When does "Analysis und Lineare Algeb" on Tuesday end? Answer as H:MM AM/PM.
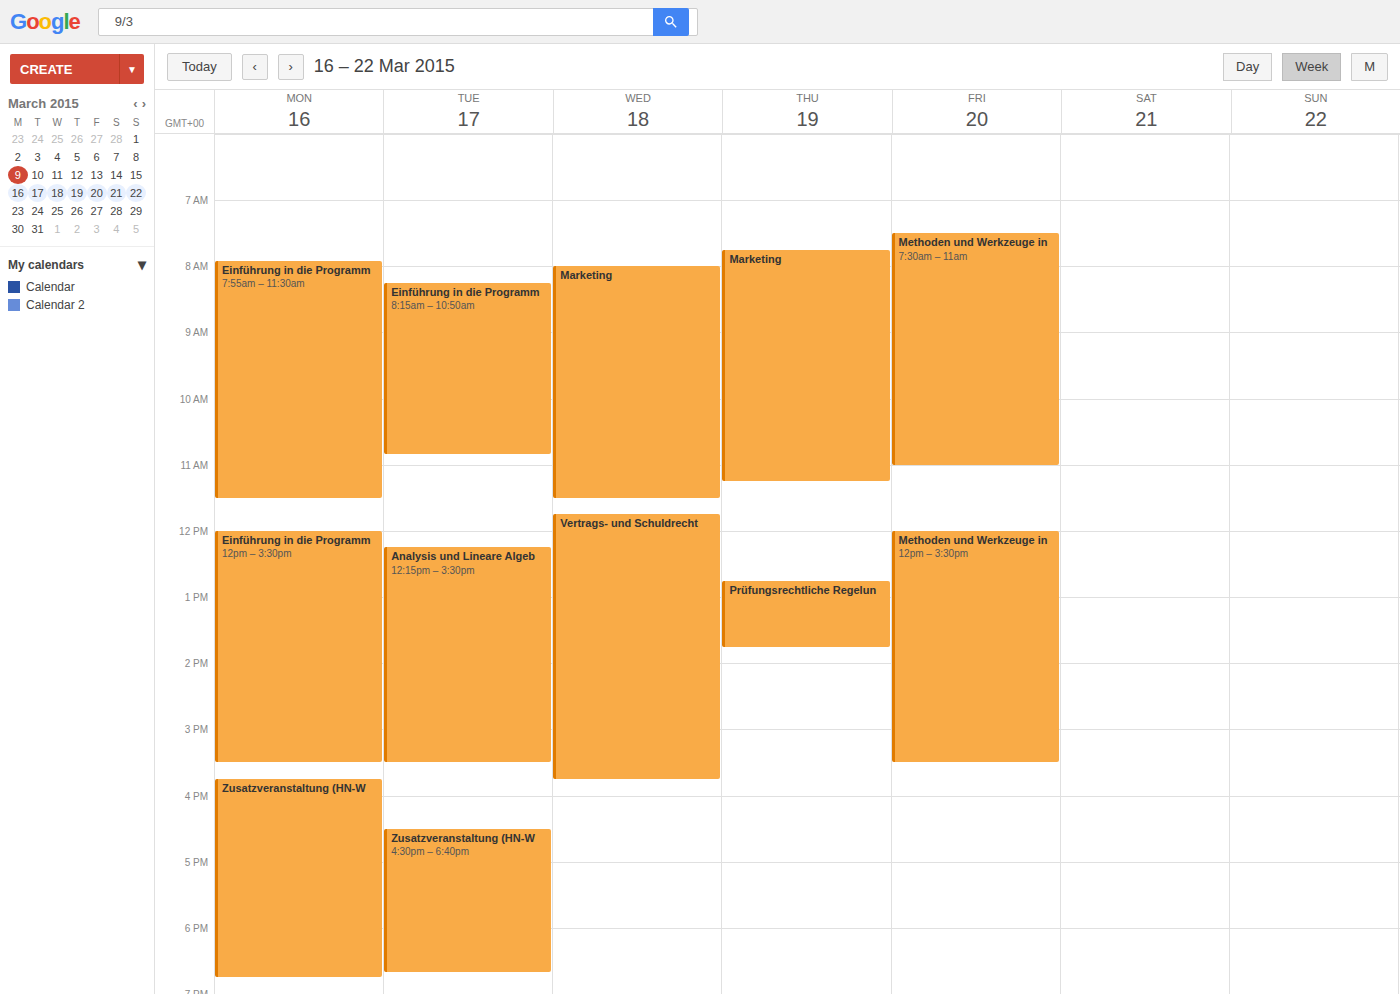
3:30 PM